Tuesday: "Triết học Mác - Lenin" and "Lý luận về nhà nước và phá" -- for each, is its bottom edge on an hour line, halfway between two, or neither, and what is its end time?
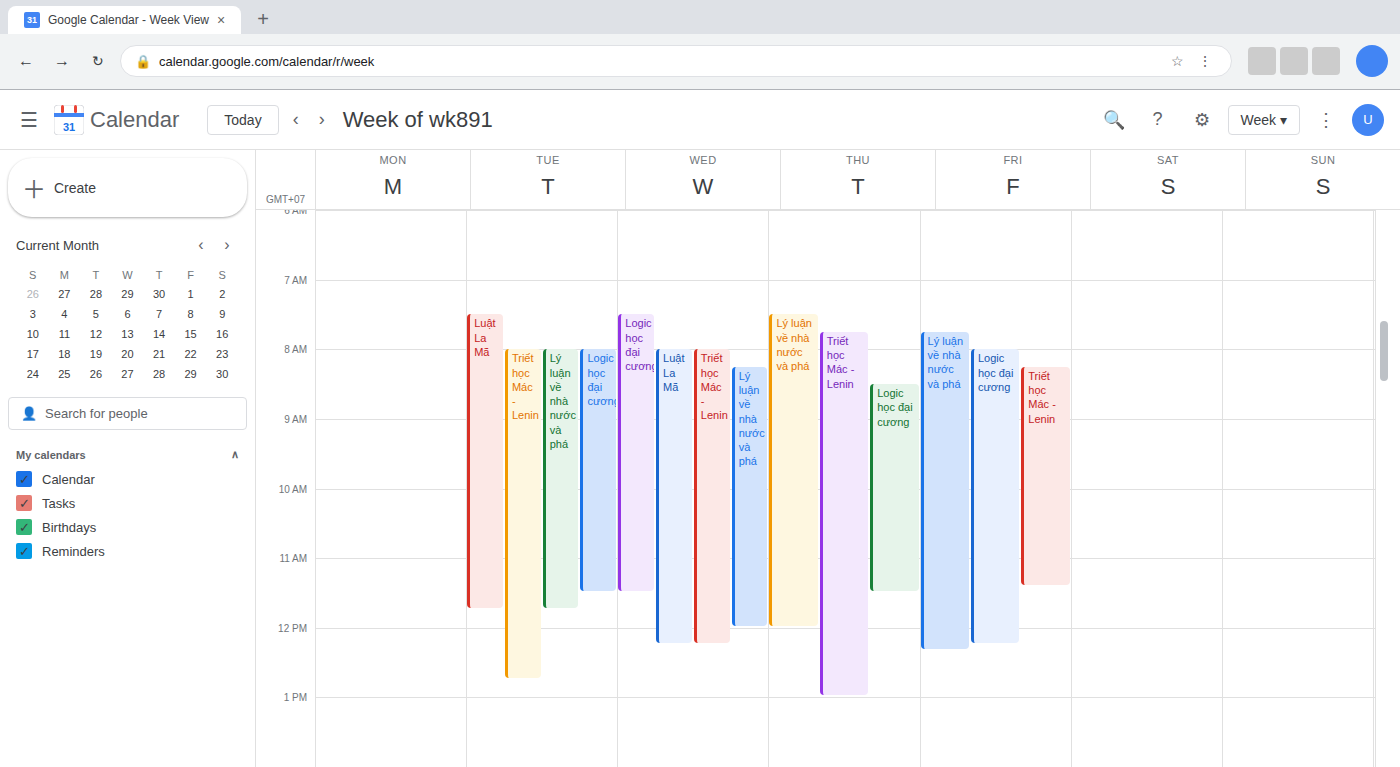
"Triết học Mác - Lenin": 12:45, neither: three quarters of the way from the 12:00 line to the 13:00 line. "Lý luận về nhà nước và phá": 11:45, neither: three quarters of the way from the 11:00 line to the 12:00 line.